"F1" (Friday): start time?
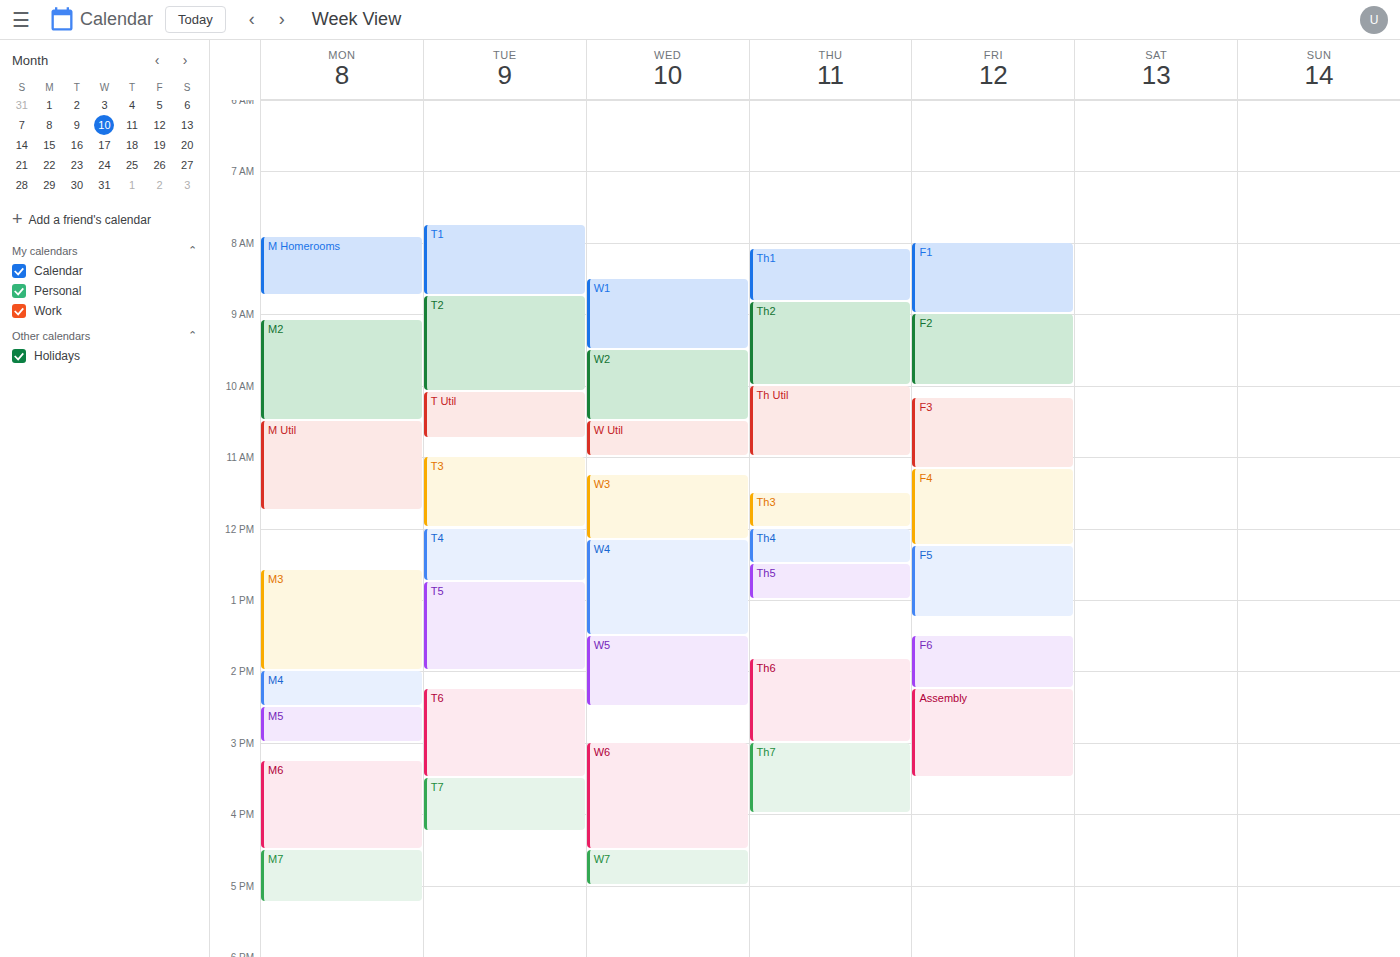
8:00 AM